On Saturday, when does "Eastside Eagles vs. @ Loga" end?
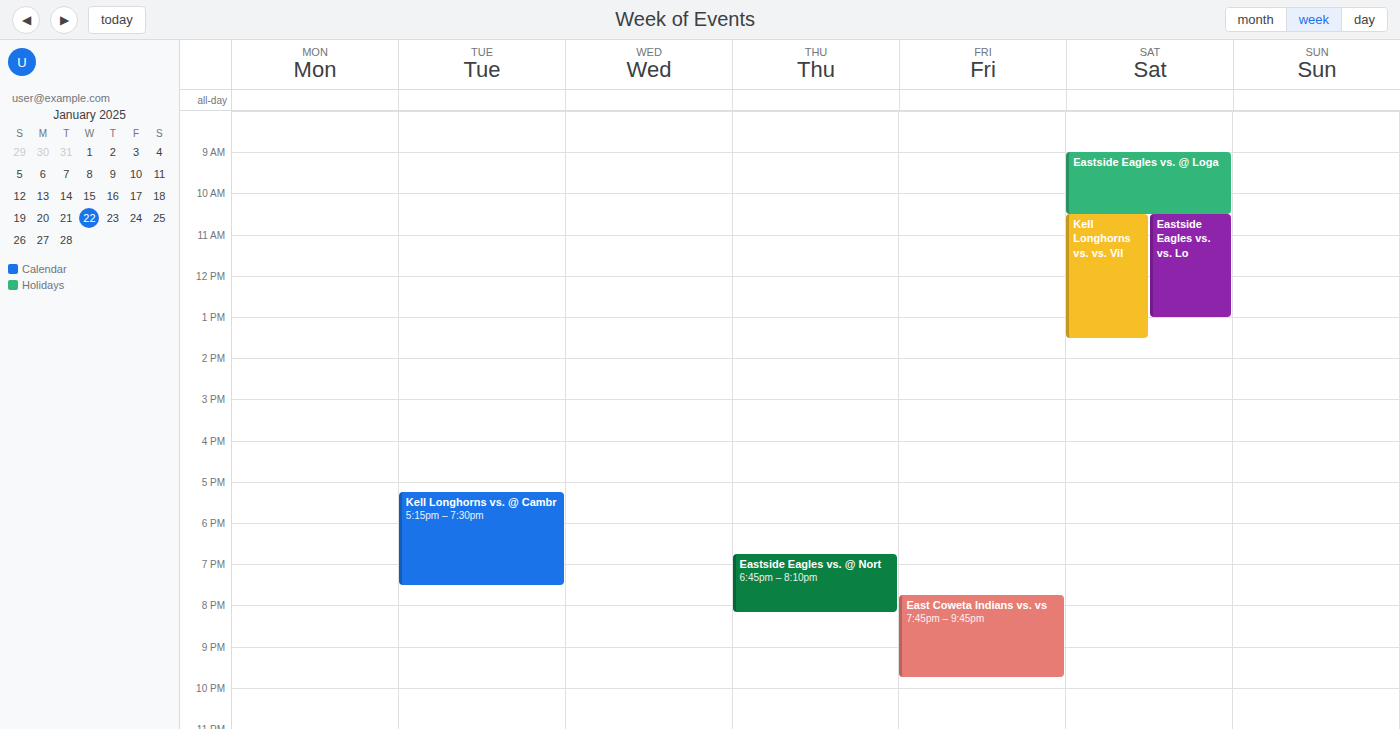
10:30